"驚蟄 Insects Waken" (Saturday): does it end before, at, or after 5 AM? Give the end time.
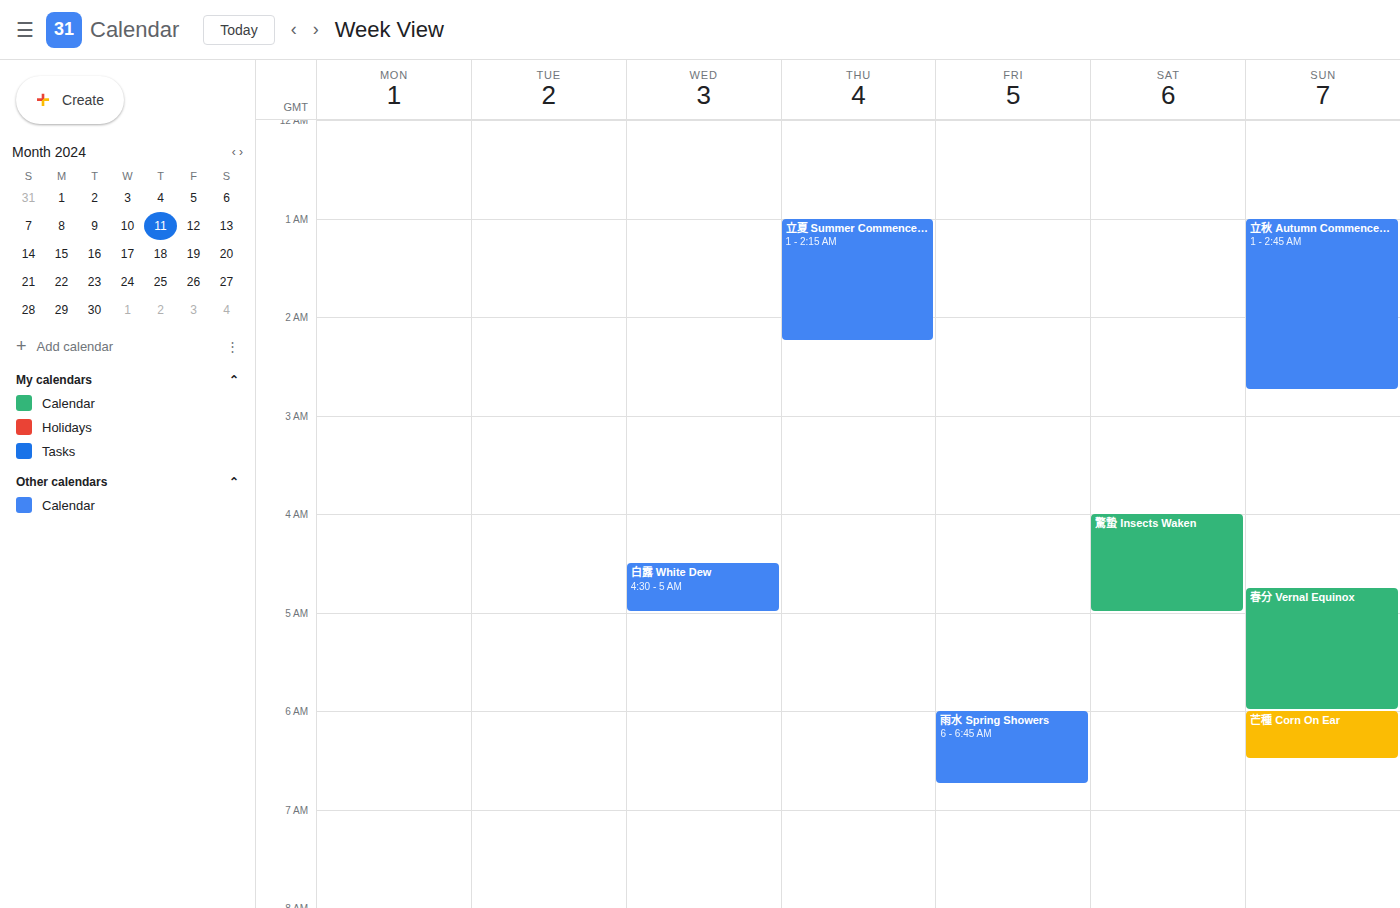
5:00 AM -- exactly at 5 AM, on the 5 AM line.